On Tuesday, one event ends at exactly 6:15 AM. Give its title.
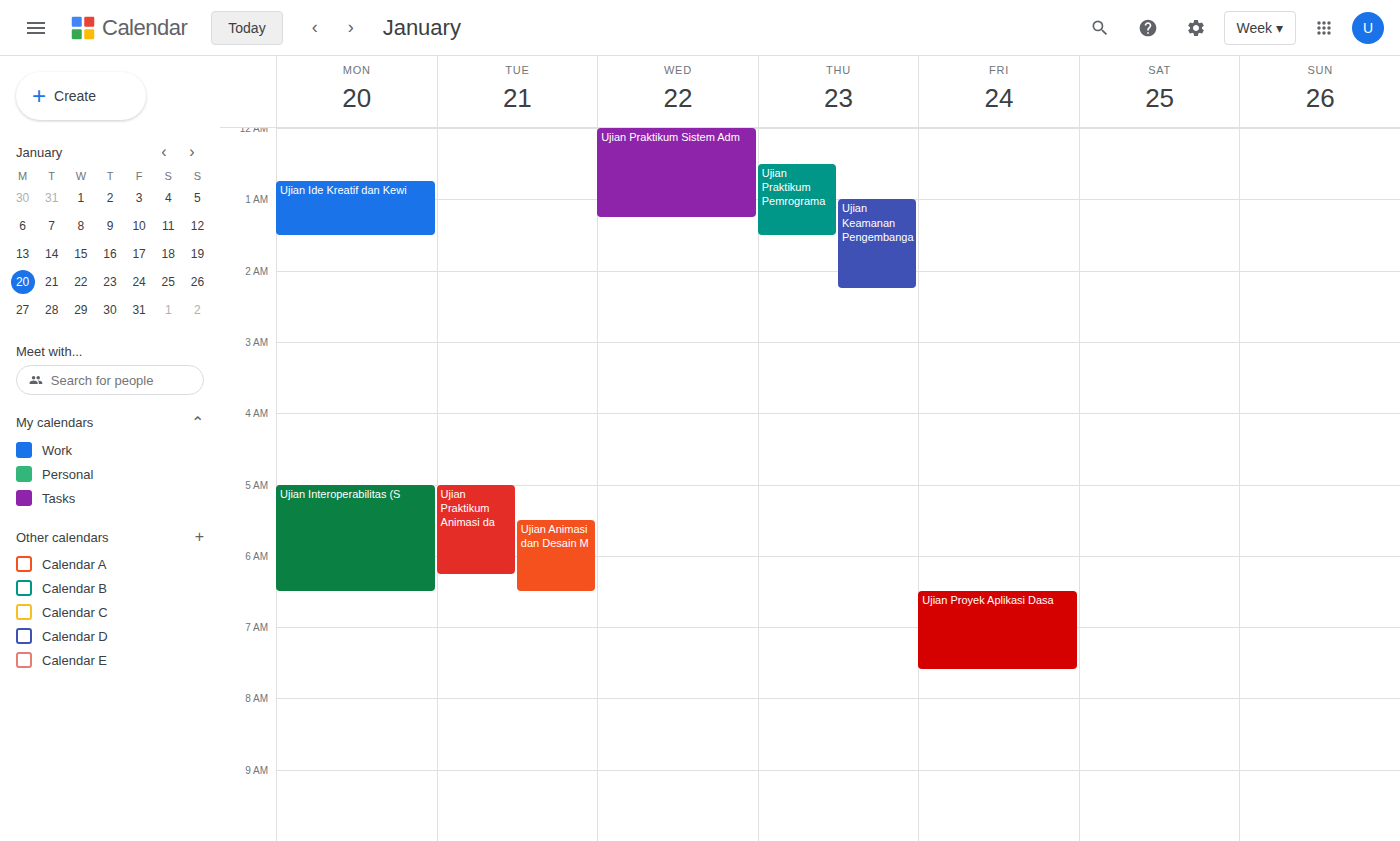
"Ujian Praktikum Animasi da"